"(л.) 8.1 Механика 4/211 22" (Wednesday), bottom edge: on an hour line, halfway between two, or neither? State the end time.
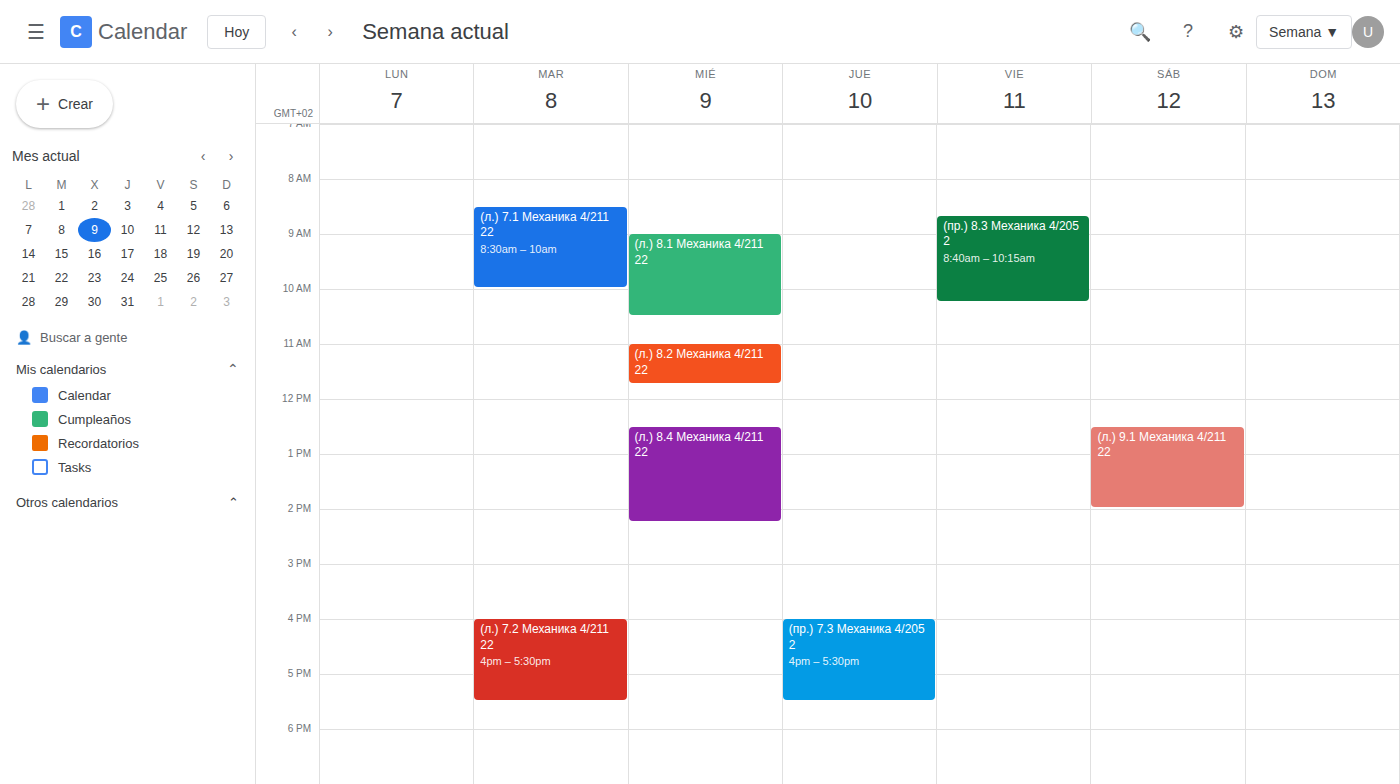
10:30 AM -- halfway between the 10 AM and 11 AM lines.